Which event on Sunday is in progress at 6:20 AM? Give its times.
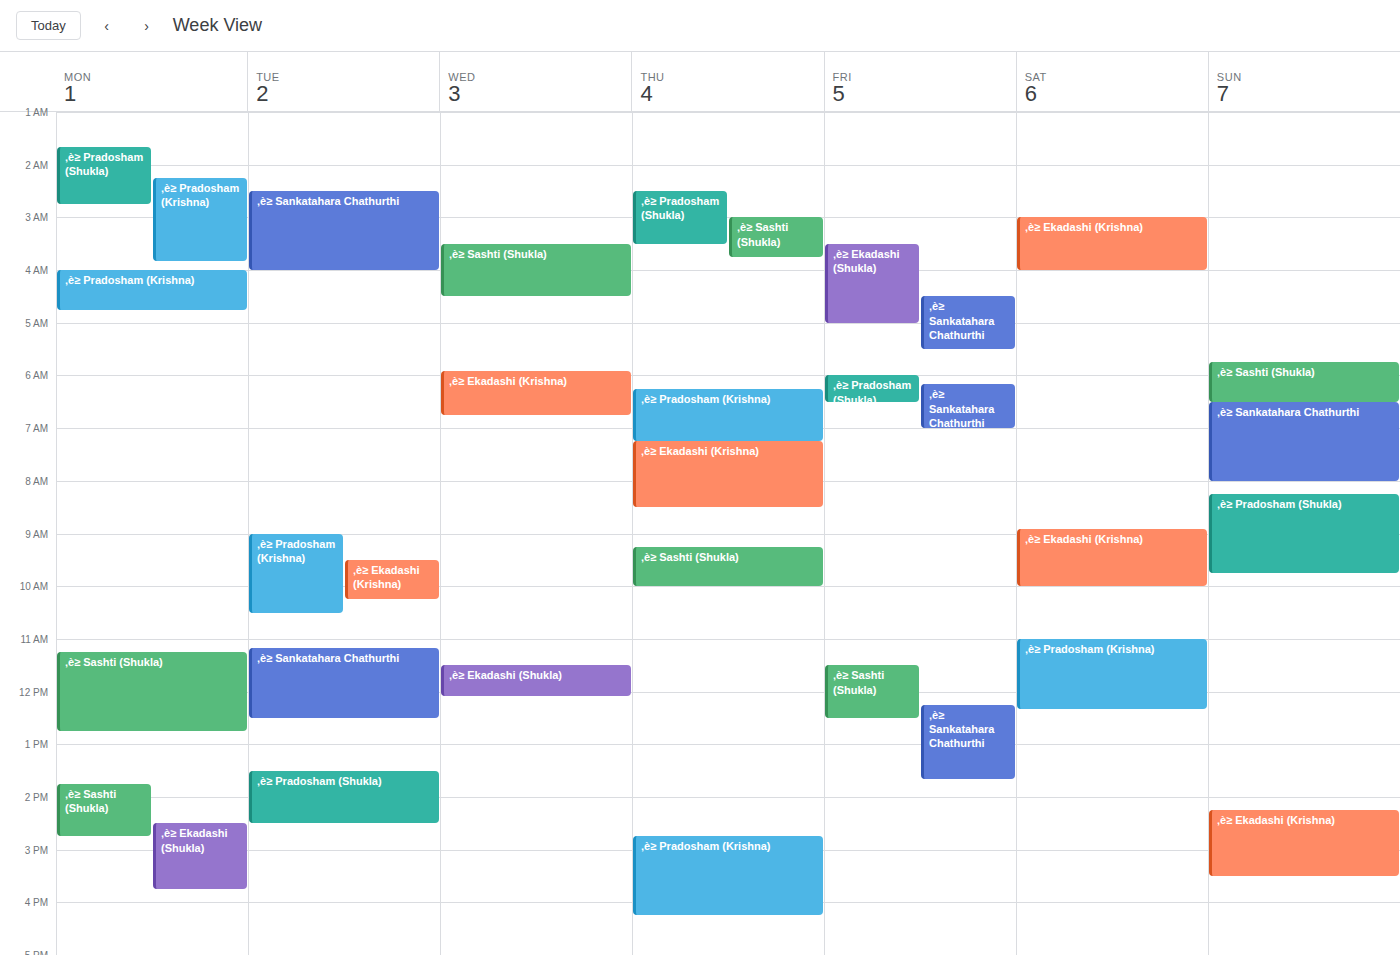
"‚è≥ Sashti (Shukla)", 5:45 AM to 6:30 AM